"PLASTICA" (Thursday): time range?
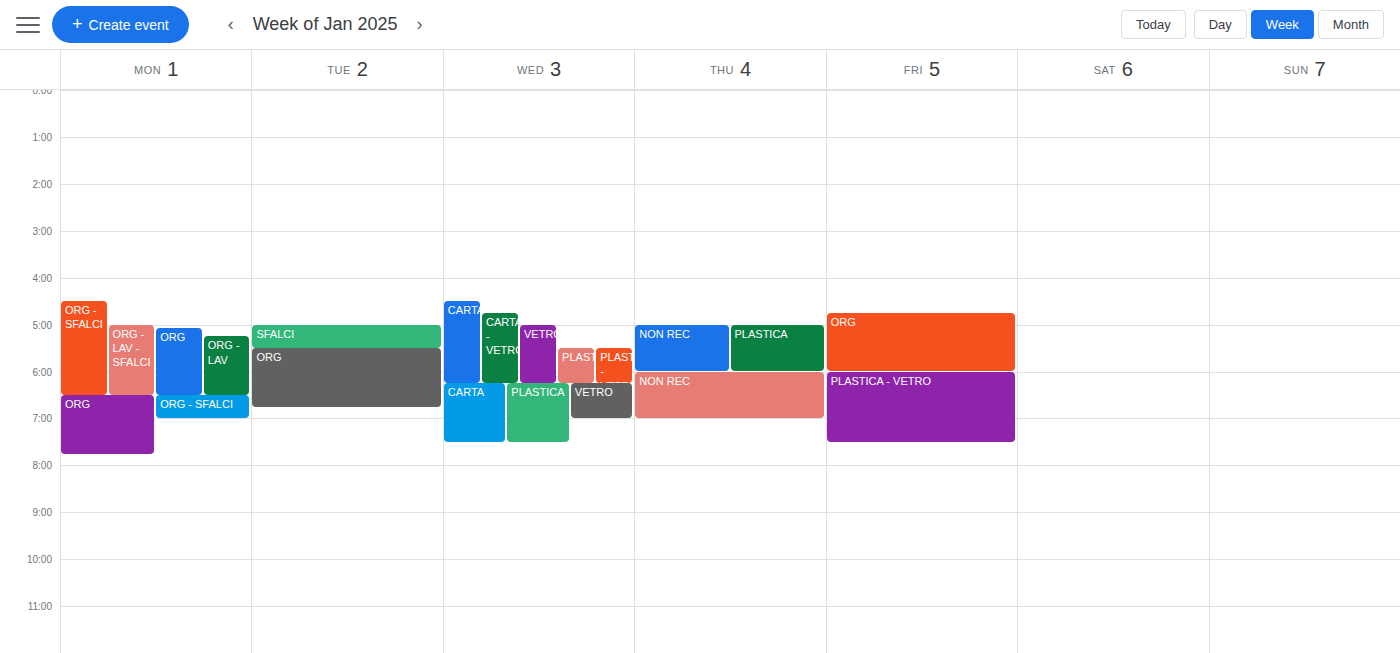
5:00 AM to 6:00 AM